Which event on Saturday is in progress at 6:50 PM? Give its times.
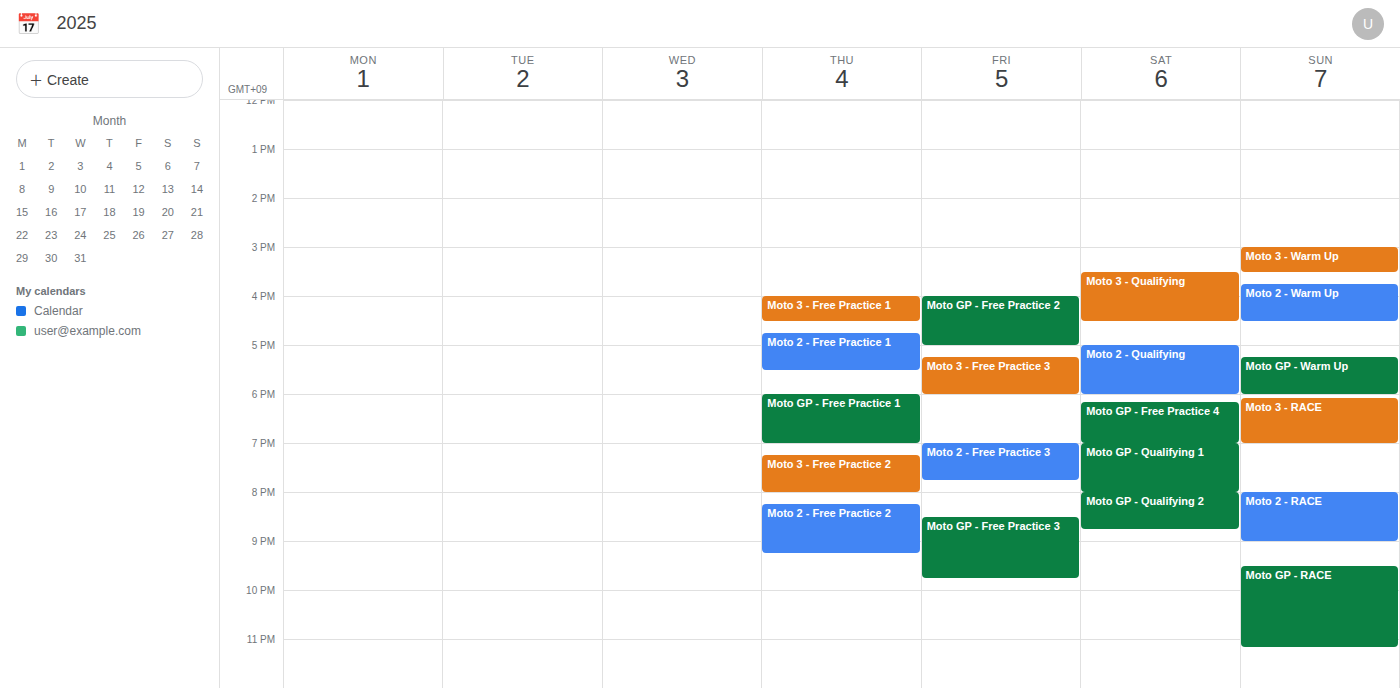
"Moto GP - Free Practice 4", 6:10 PM to 7:00 PM